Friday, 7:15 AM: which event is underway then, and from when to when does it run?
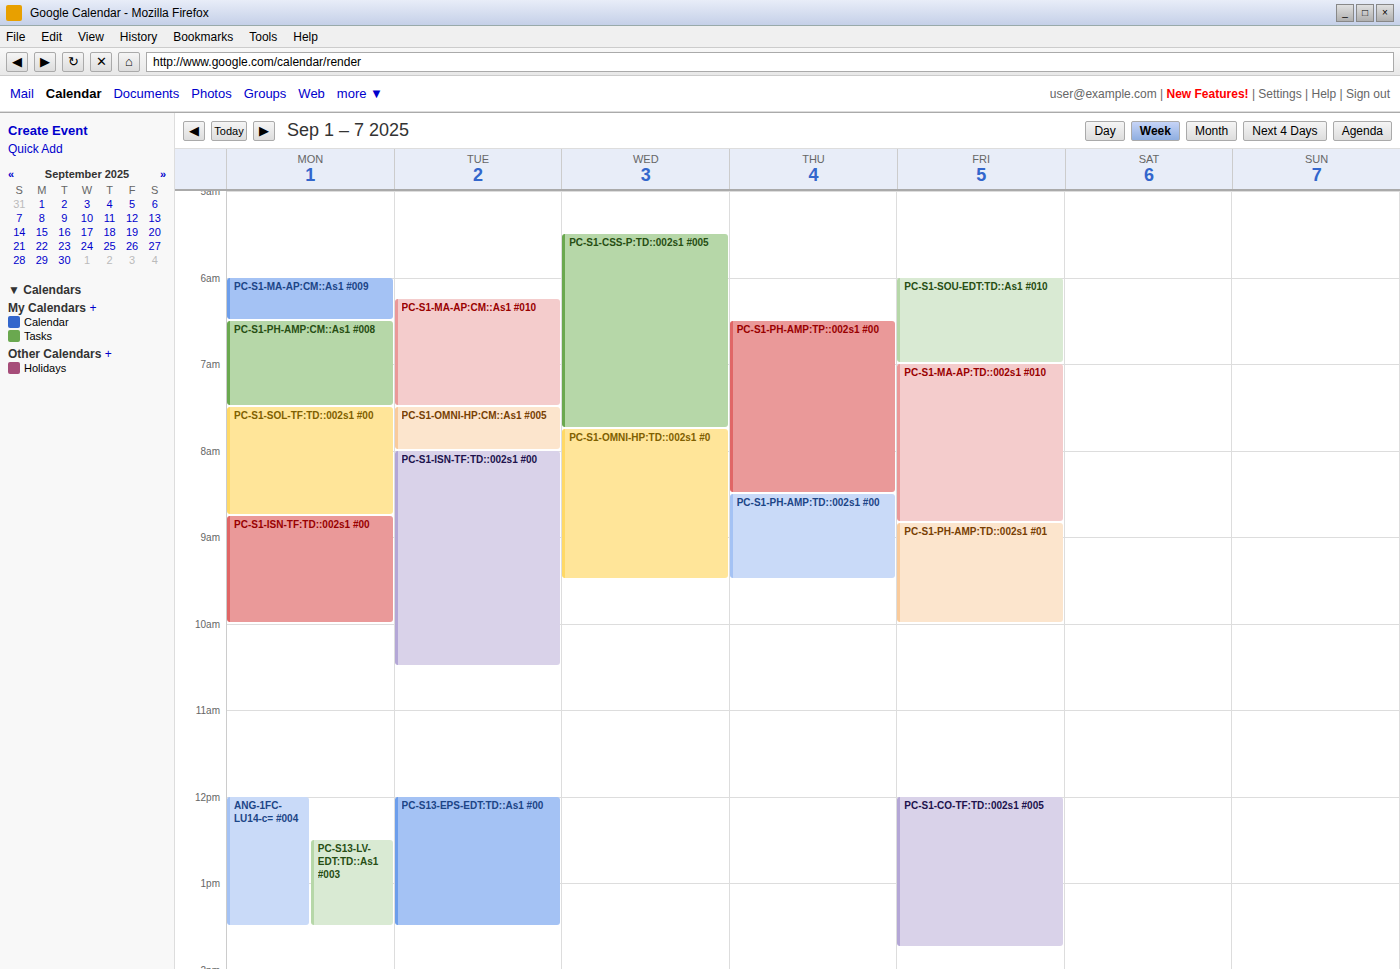
"PC-S1-MA-AP:TD::002s1 #010", 7:00 AM to 8:50 AM